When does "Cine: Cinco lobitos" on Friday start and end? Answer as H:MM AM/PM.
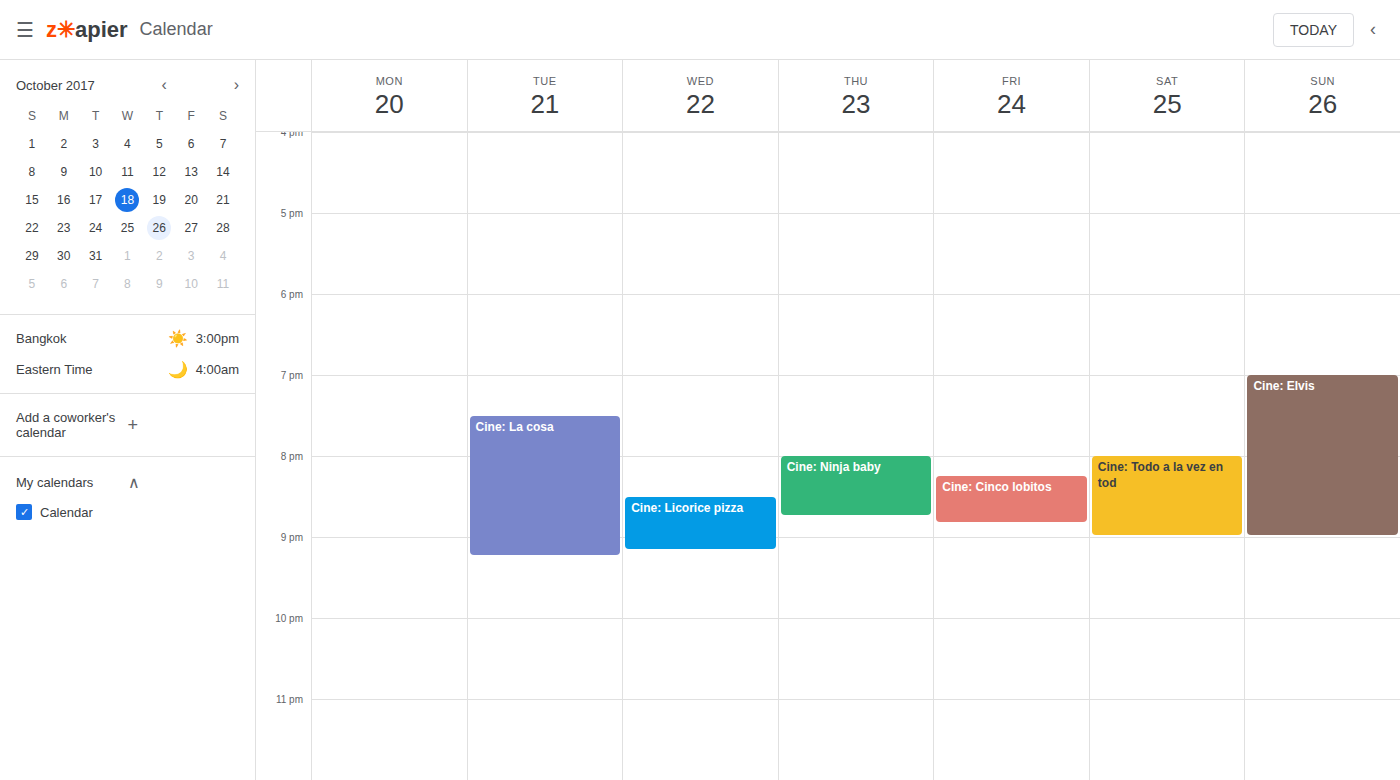
8:15 PM to 8:50 PM